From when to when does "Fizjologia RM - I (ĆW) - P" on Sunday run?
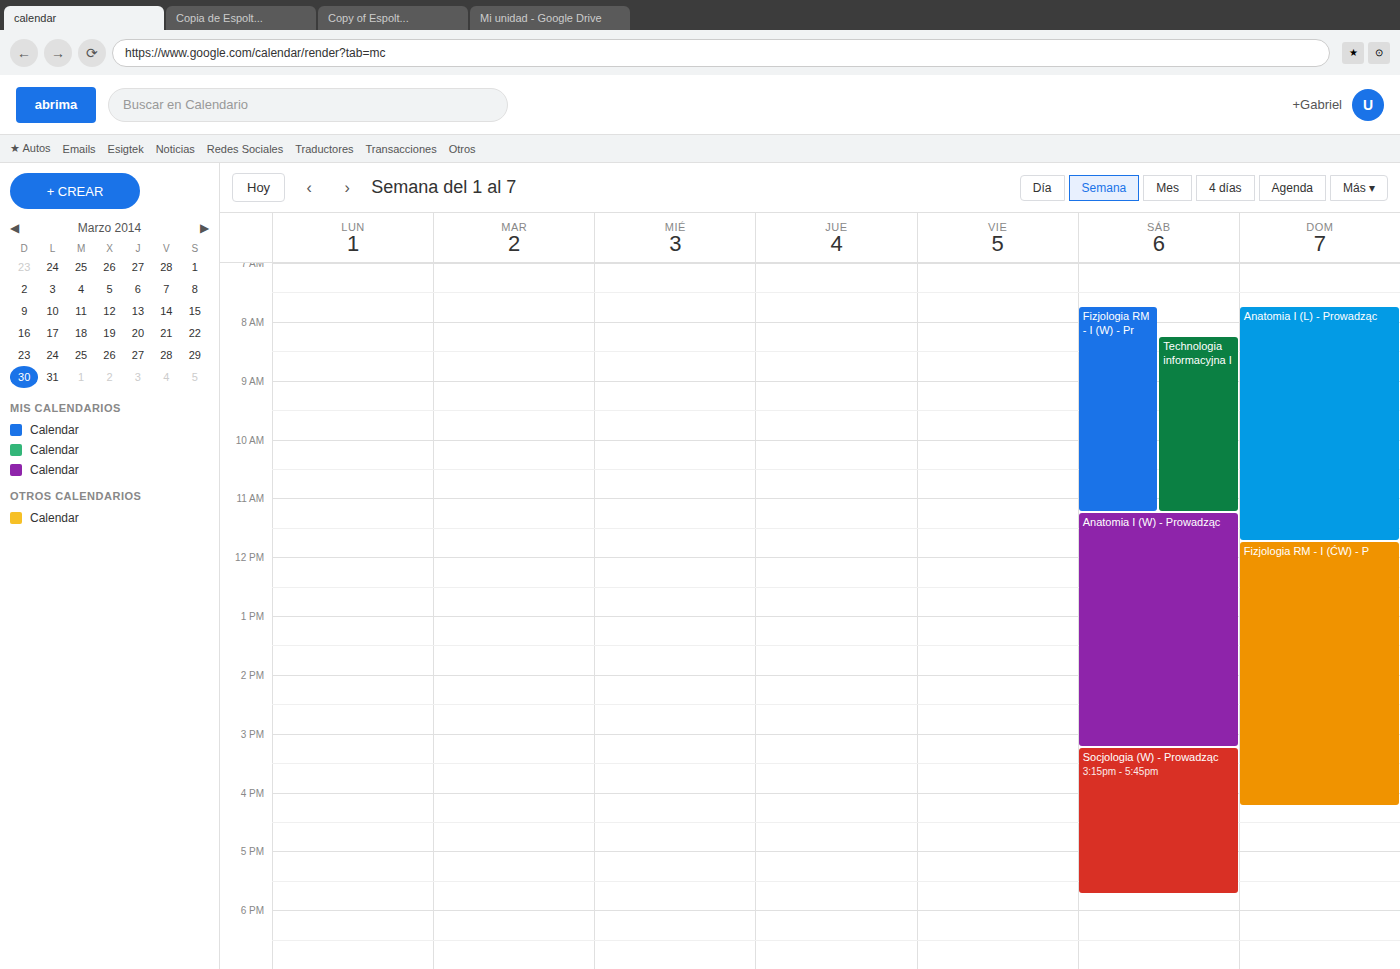
11:45 AM to 4:15 PM